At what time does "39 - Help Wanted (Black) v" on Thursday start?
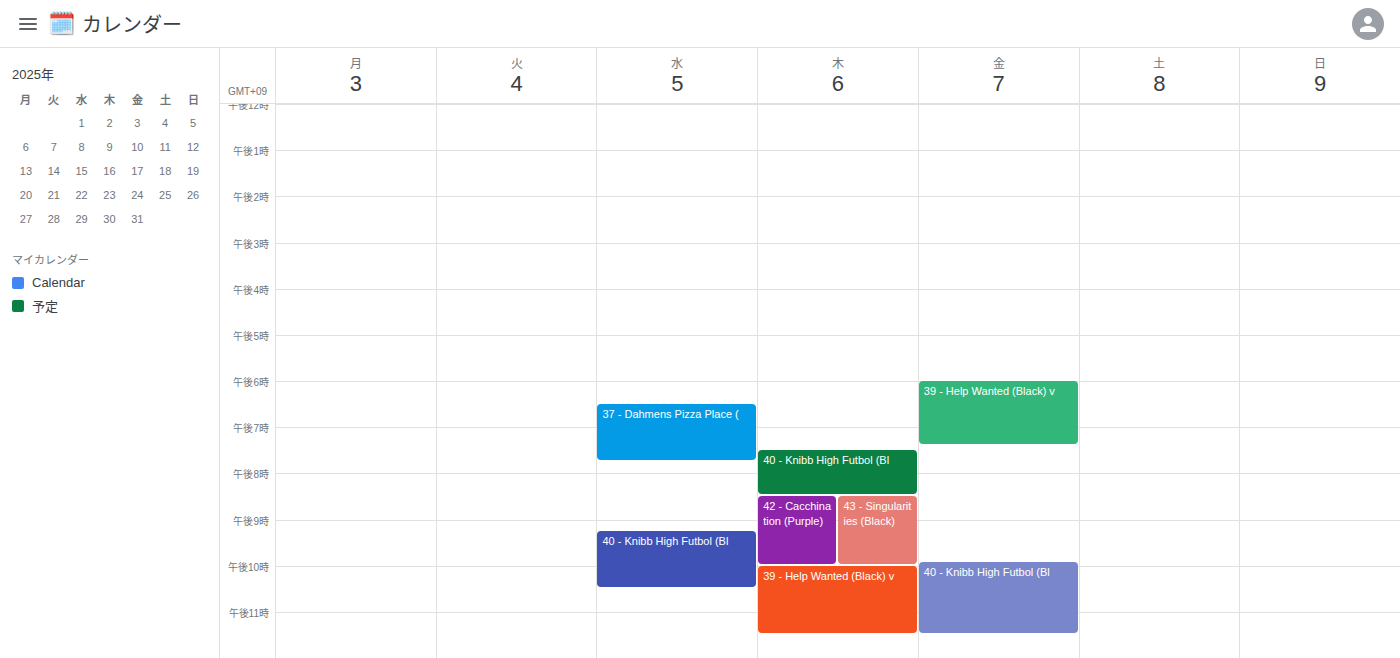
10:00 PM